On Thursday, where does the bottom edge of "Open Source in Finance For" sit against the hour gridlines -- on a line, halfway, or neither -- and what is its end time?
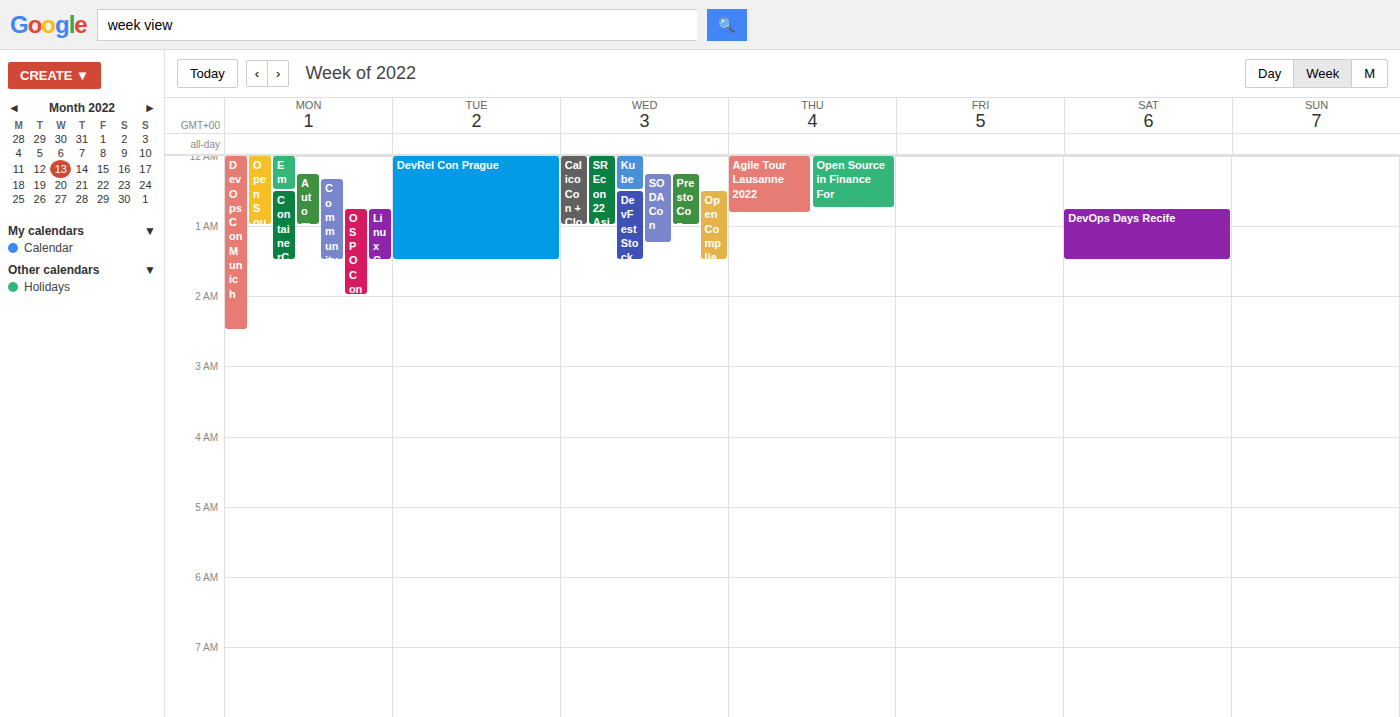
12:45 AM -- neither: three quarters of the way from the 12 AM line to the 1 AM line.